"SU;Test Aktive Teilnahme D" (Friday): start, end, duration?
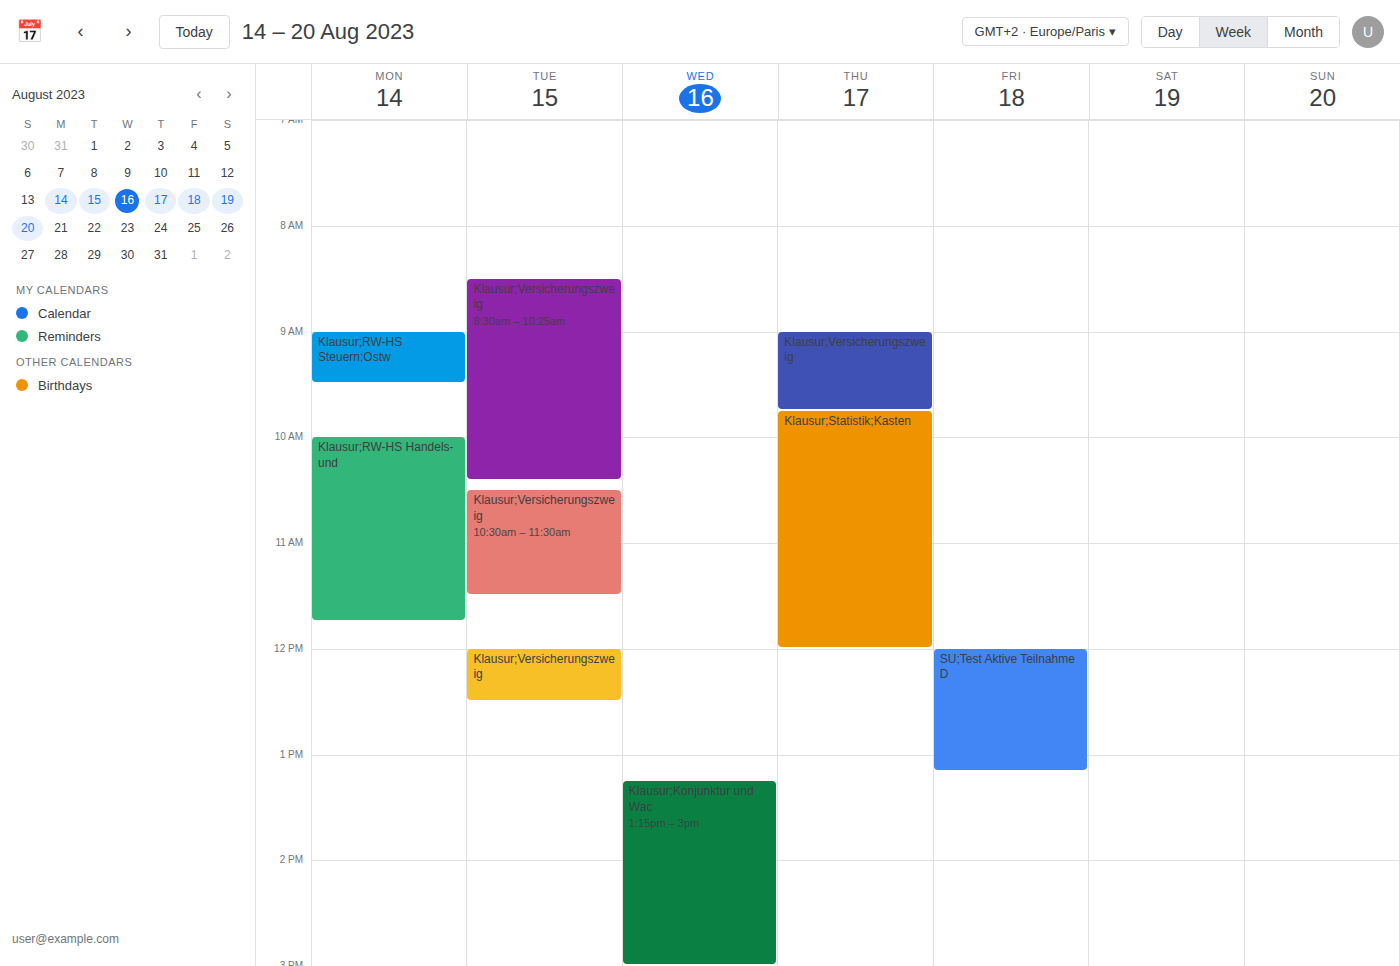
12:00 PM to 1:10 PM, 1 hour 10 minutes